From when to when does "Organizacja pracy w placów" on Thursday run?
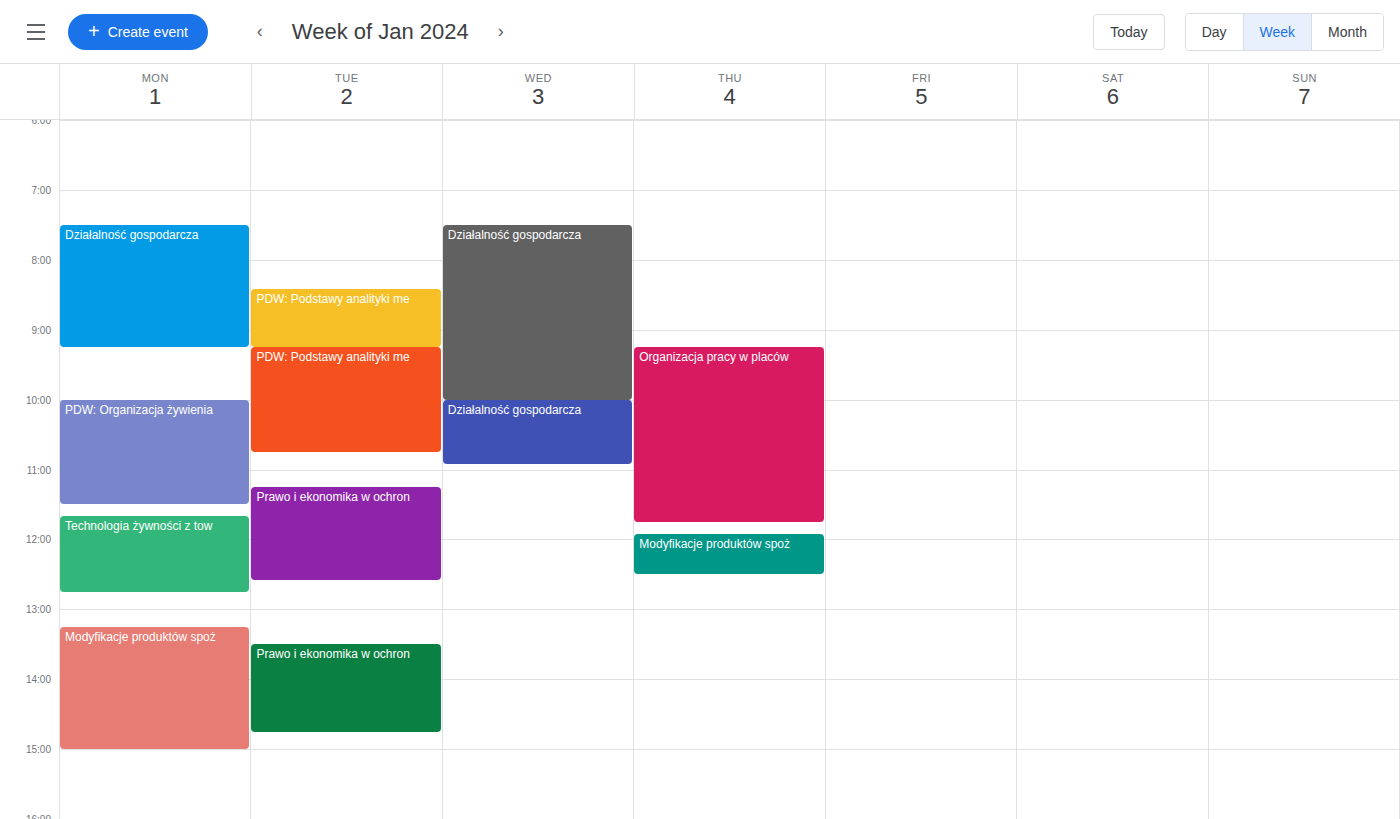
9:15 AM to 11:45 AM